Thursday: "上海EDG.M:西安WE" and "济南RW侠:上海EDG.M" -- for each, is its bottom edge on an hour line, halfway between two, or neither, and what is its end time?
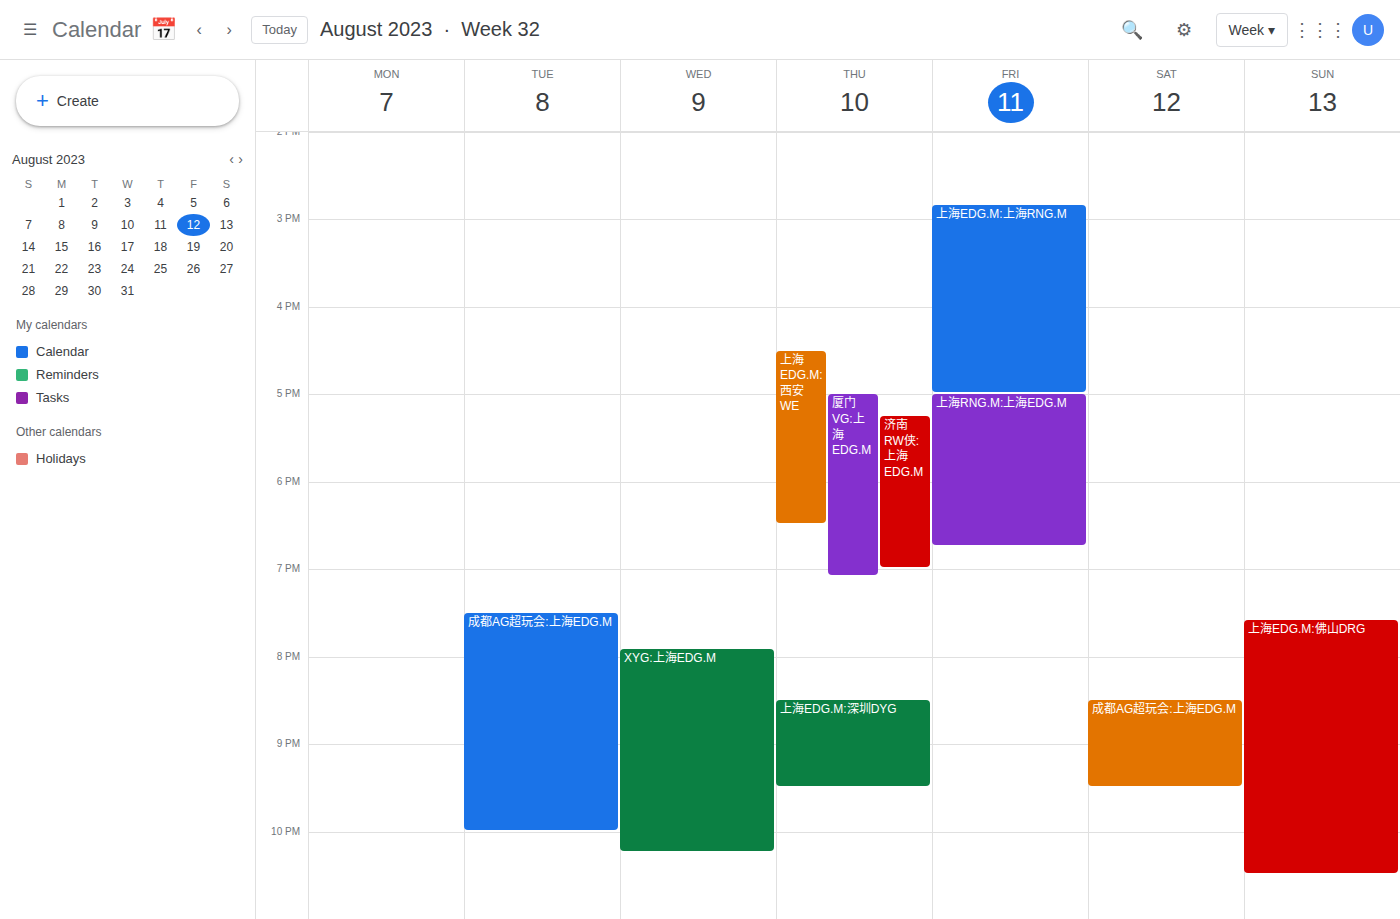
"上海EDG.M:西安WE": 6:30 PM, halfway between the 6 PM and 7 PM lines. "济南RW侠:上海EDG.M": 7:00 PM, exactly on the 7 PM line.